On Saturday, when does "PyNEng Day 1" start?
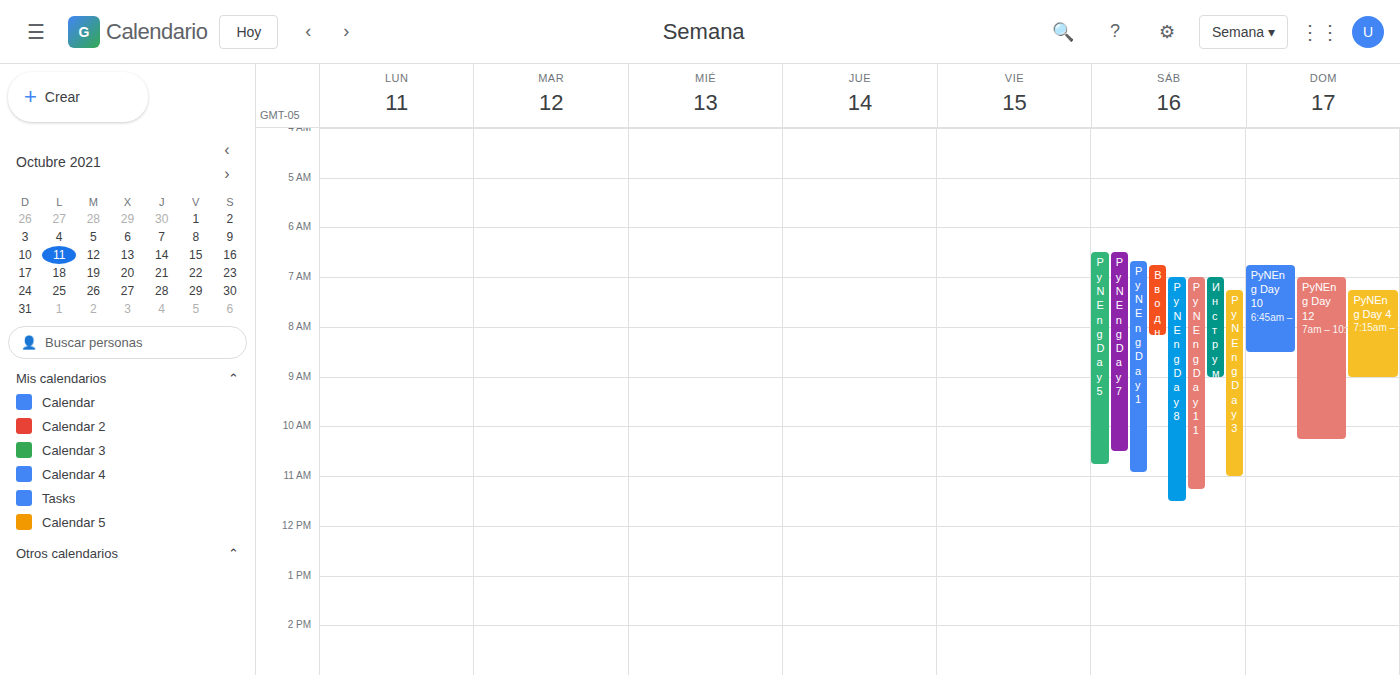
6:40 AM